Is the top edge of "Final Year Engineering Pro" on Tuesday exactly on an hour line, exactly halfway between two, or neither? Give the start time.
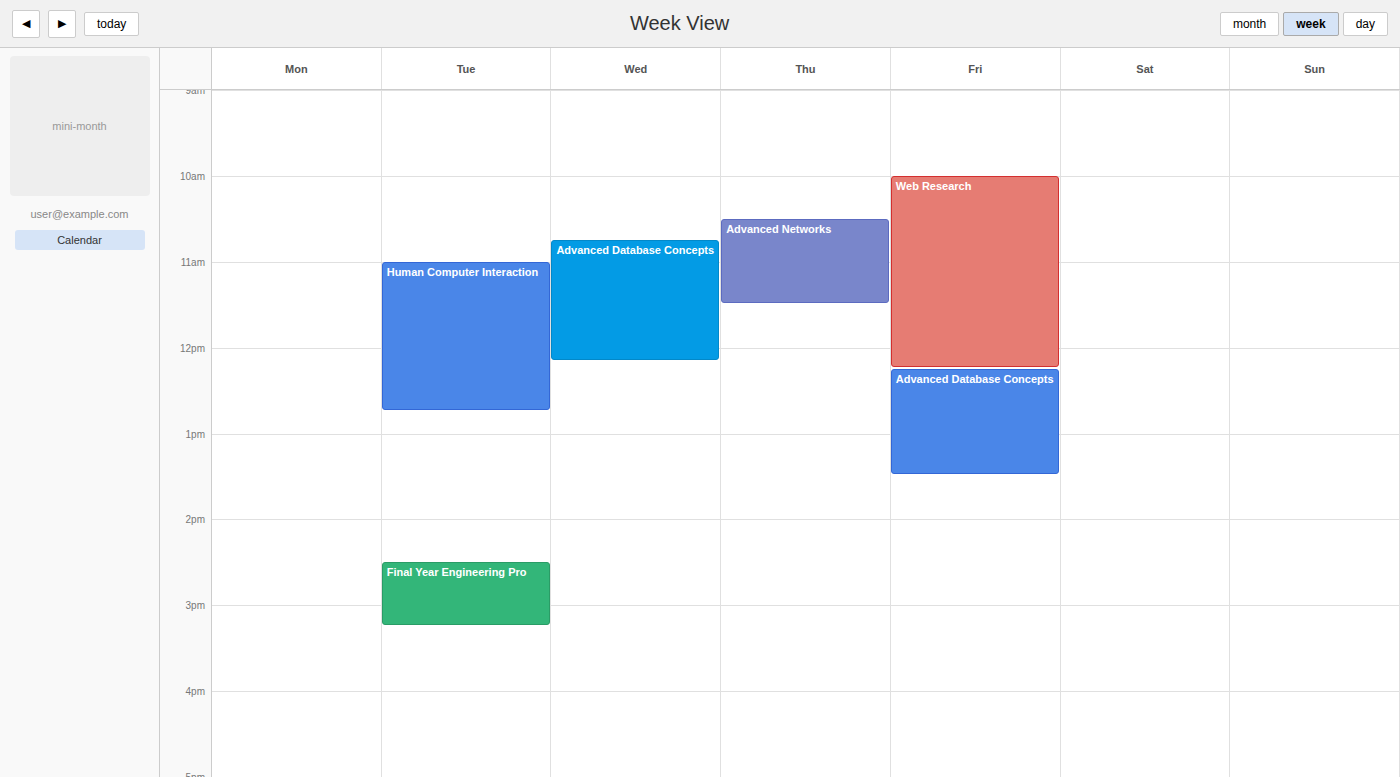
2:30 PM -- halfway between the 2 PM and 3 PM lines.